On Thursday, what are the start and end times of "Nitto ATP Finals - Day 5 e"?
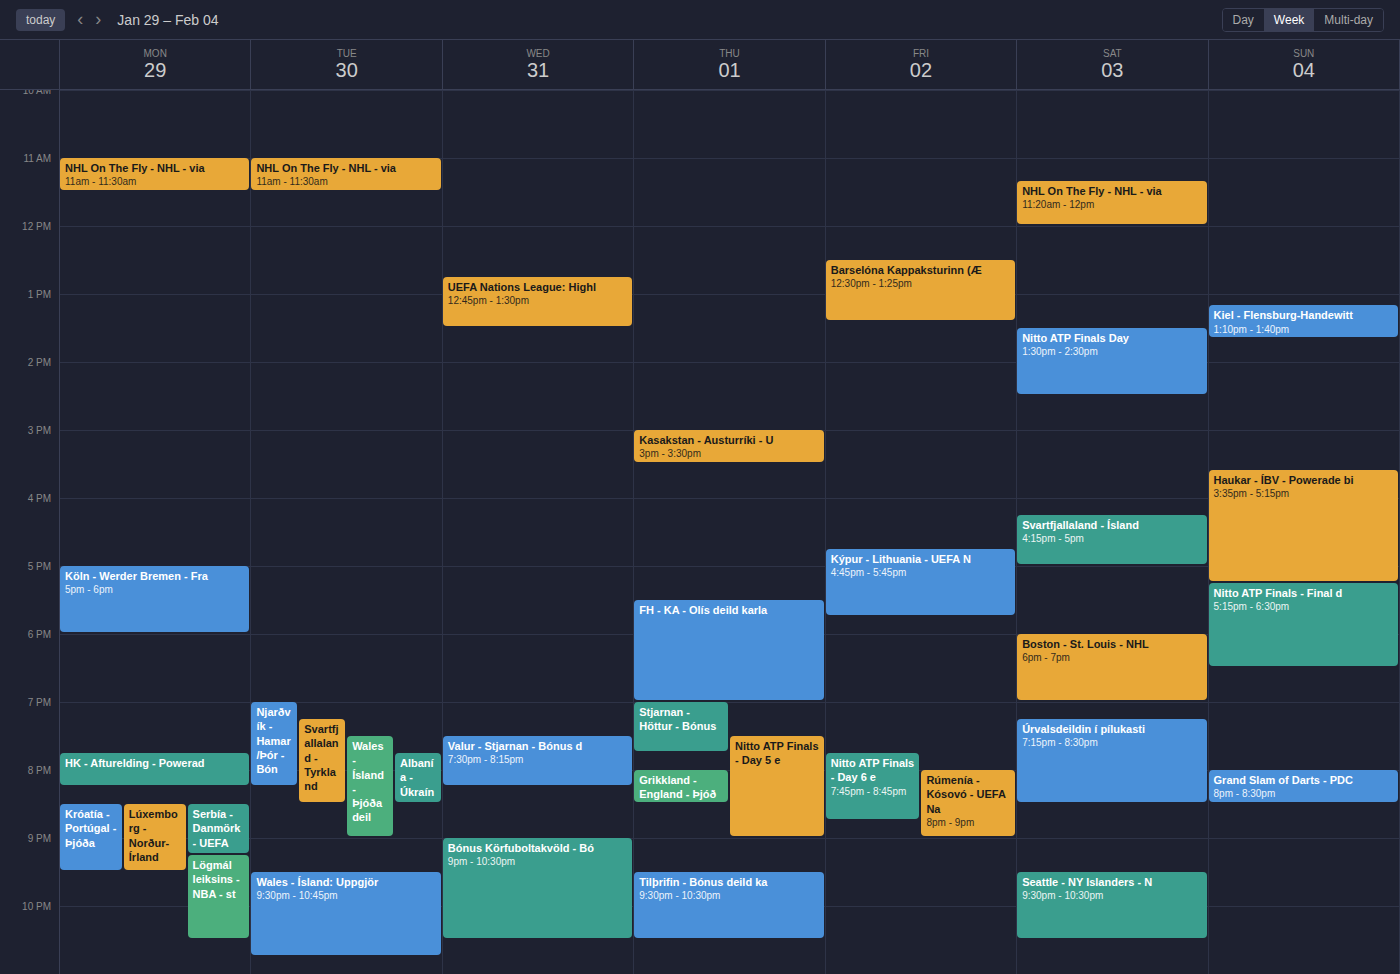
7:30 PM to 9:00 PM